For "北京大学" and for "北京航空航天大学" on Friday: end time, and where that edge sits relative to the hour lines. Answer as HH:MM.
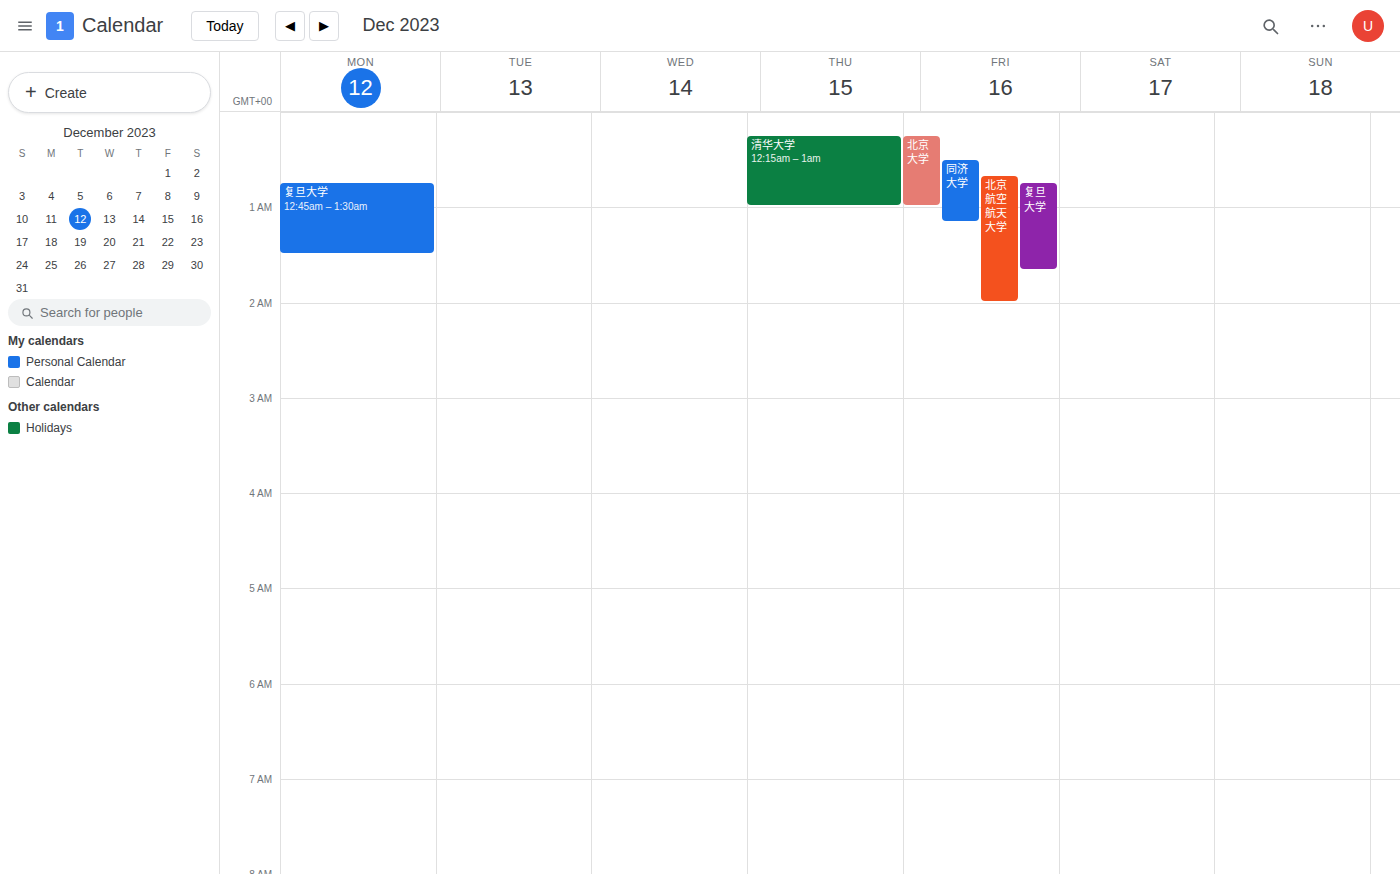
"北京大学": 01:00, exactly on the 01:00 line. "北京航空航天大学": 02:00, exactly on the 02:00 line.